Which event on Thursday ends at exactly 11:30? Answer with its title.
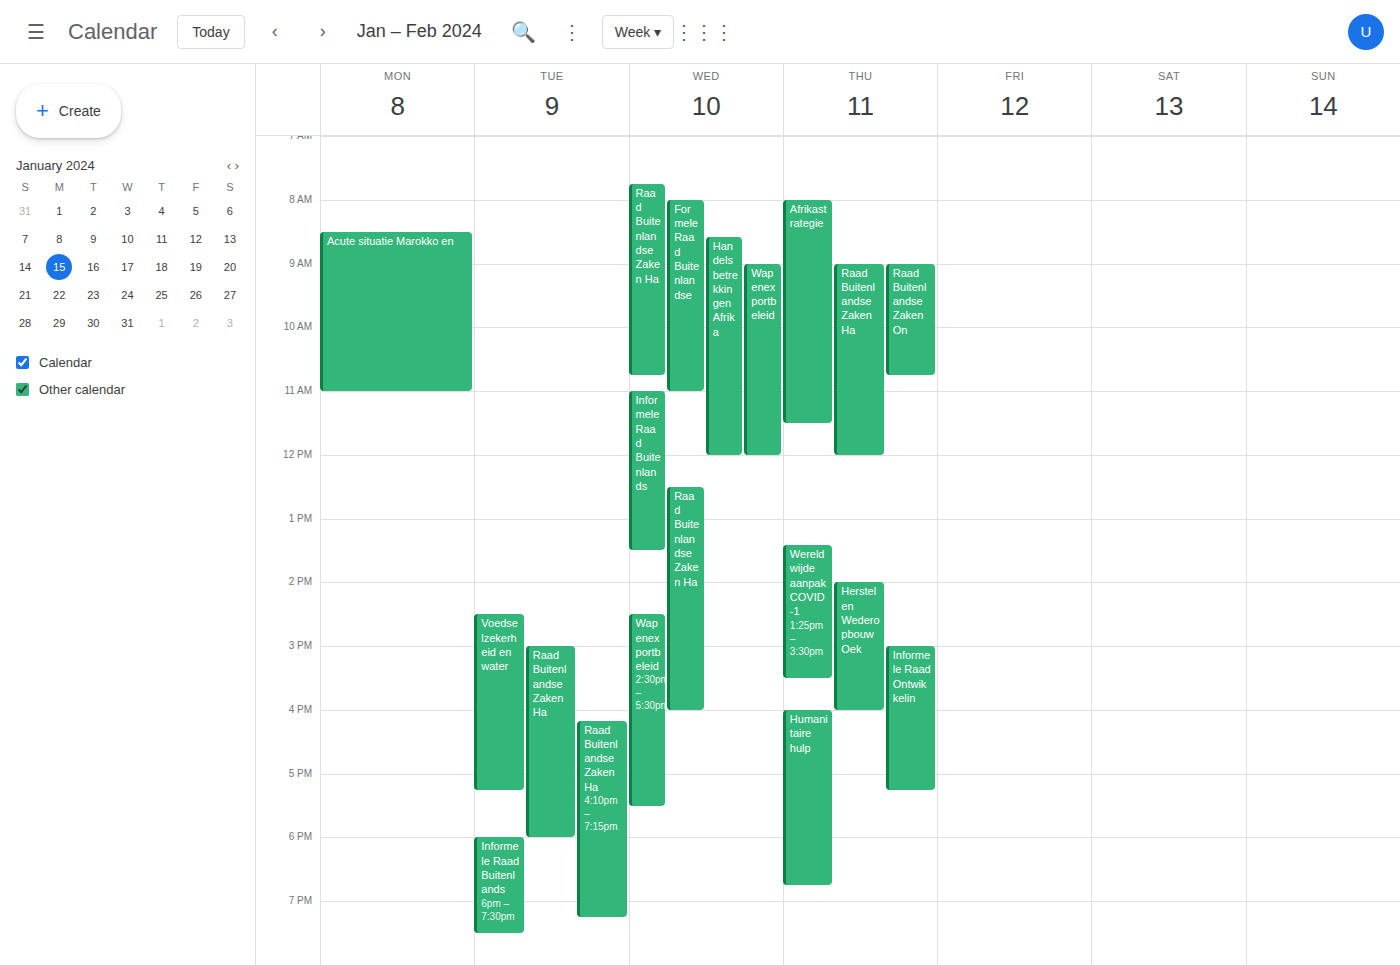
"Afrikastrategie"